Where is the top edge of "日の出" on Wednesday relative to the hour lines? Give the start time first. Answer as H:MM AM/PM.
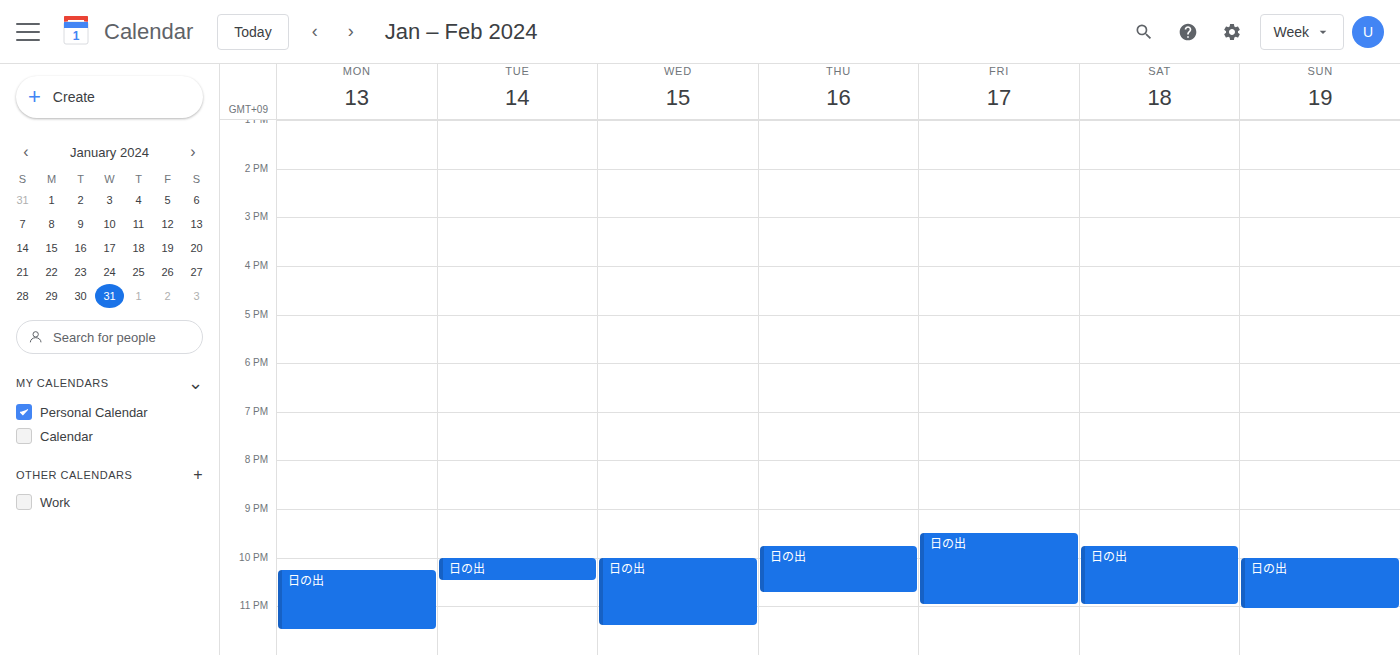
10:00 PM -- exactly on the 10 PM line.